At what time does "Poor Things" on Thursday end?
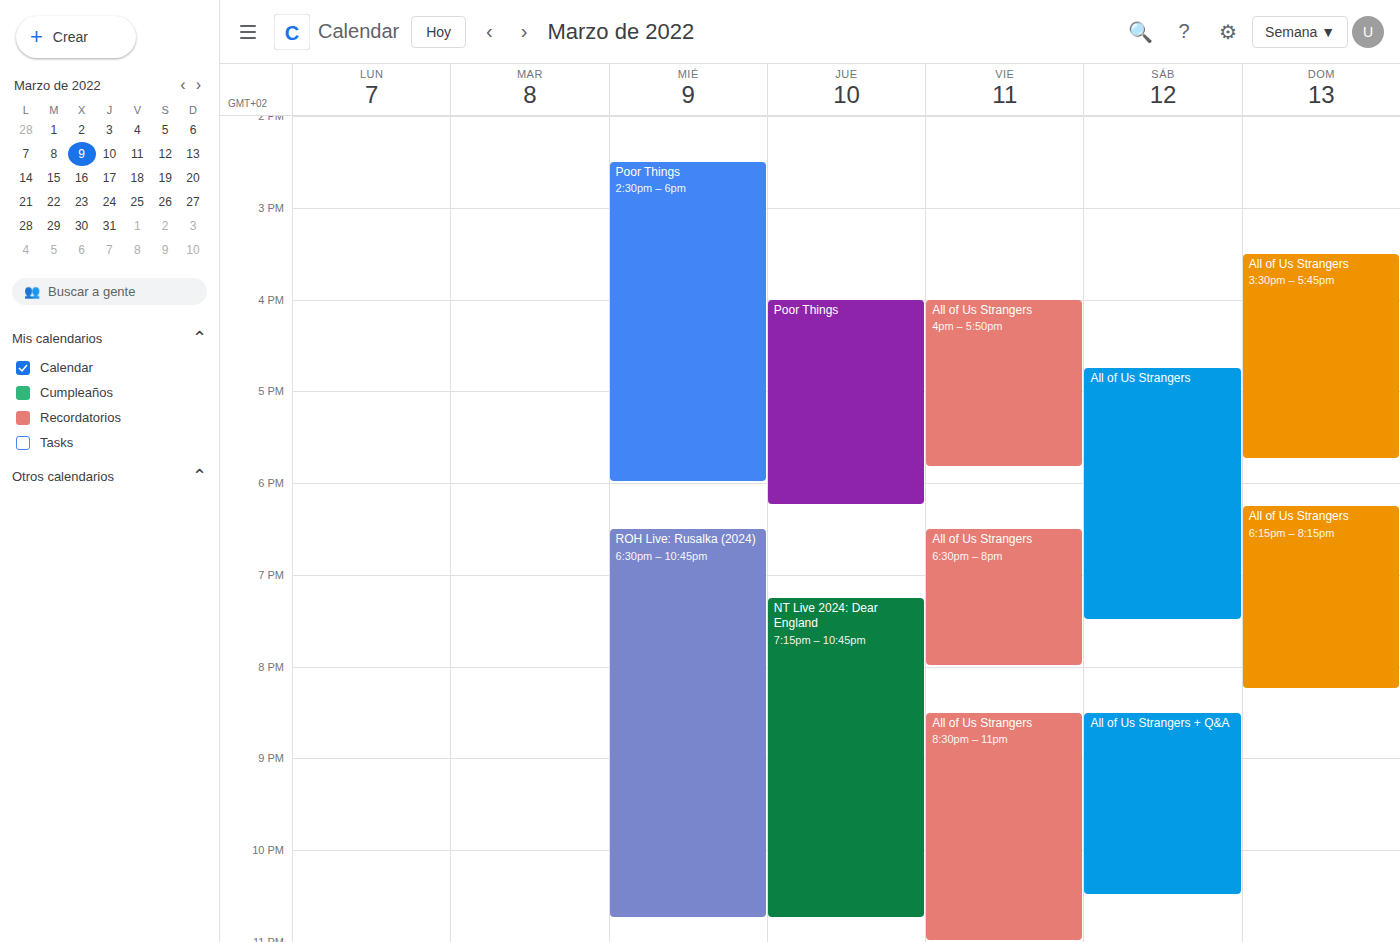
6:15 PM